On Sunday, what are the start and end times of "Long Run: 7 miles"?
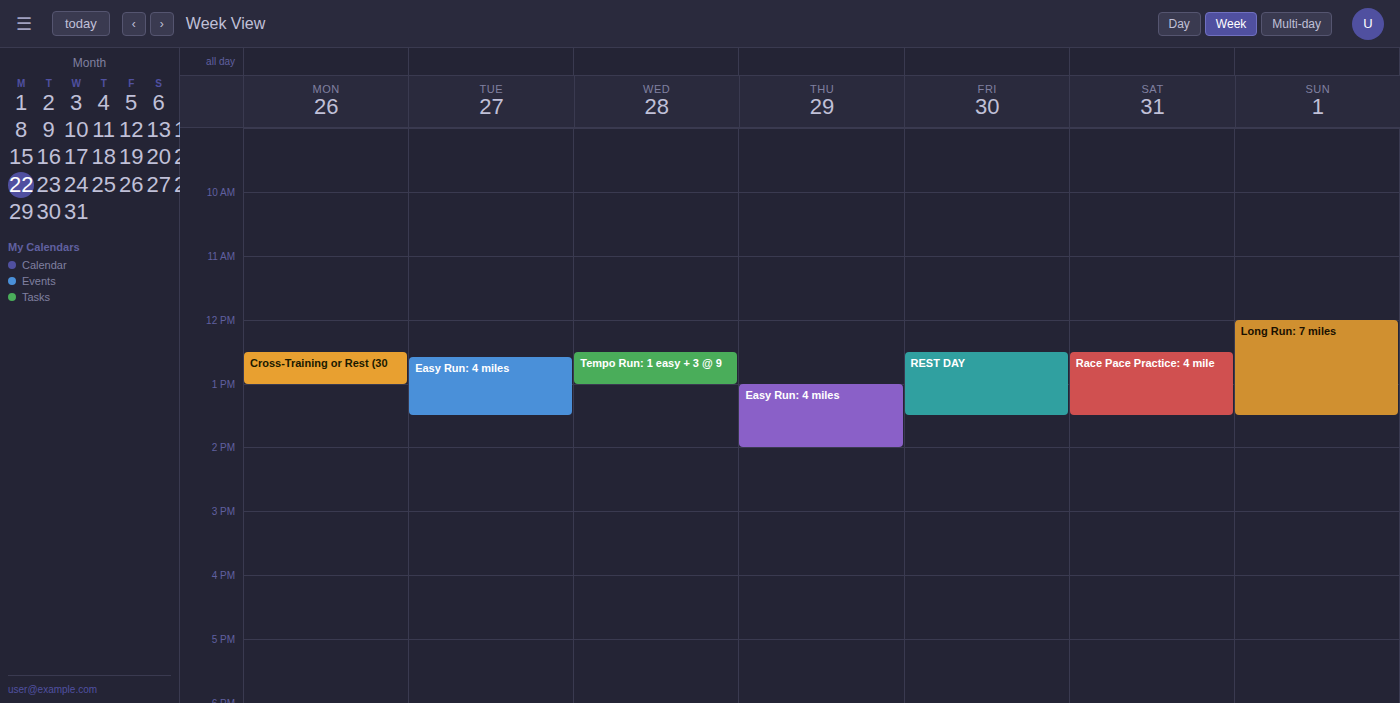
12:00 PM to 1:30 PM